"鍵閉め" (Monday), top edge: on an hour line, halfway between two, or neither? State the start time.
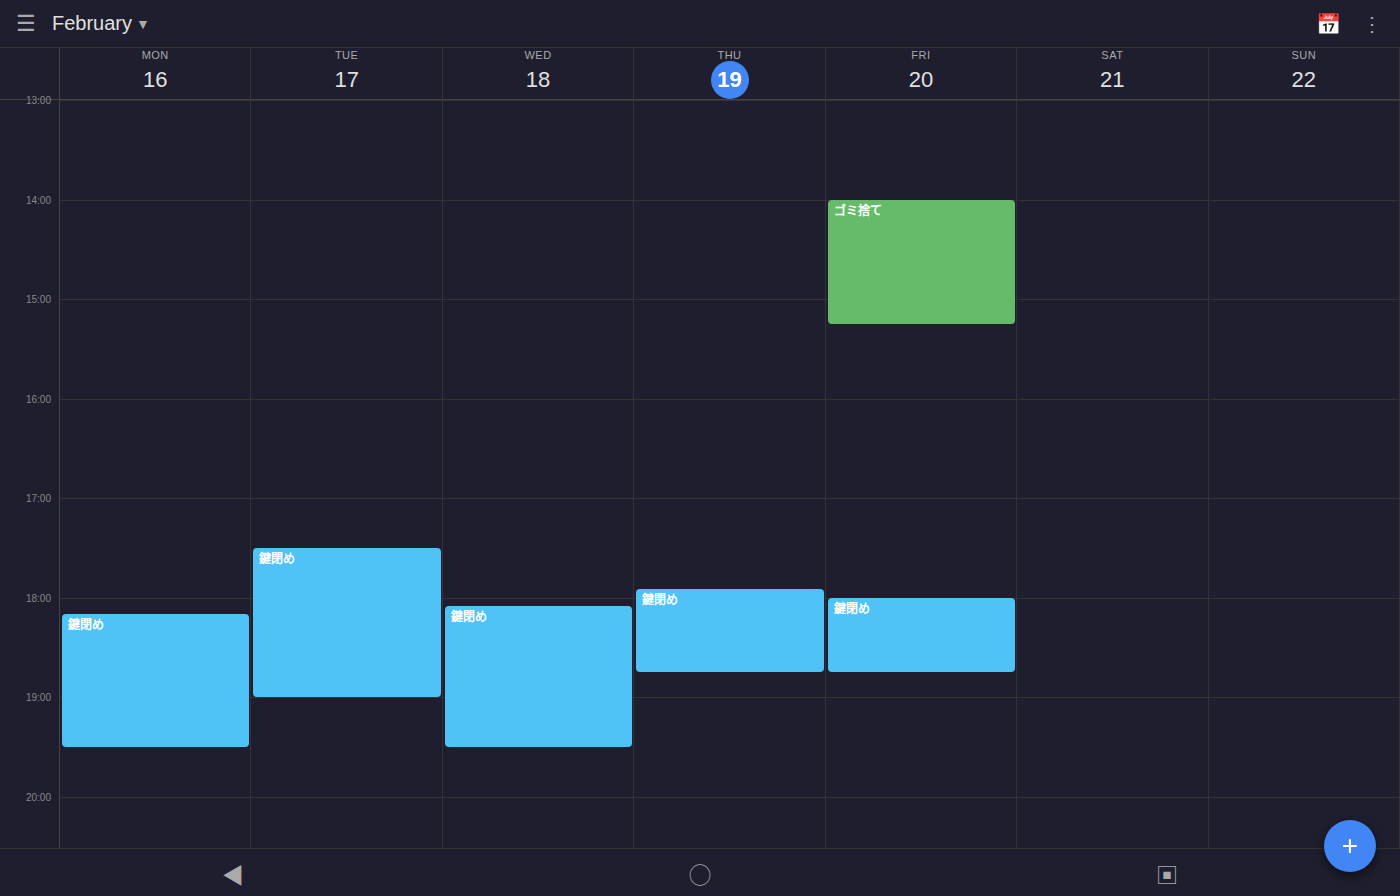
6:10 PM -- neither: 10 minutes below the 6 PM line and 50 minutes above the 7 PM line.